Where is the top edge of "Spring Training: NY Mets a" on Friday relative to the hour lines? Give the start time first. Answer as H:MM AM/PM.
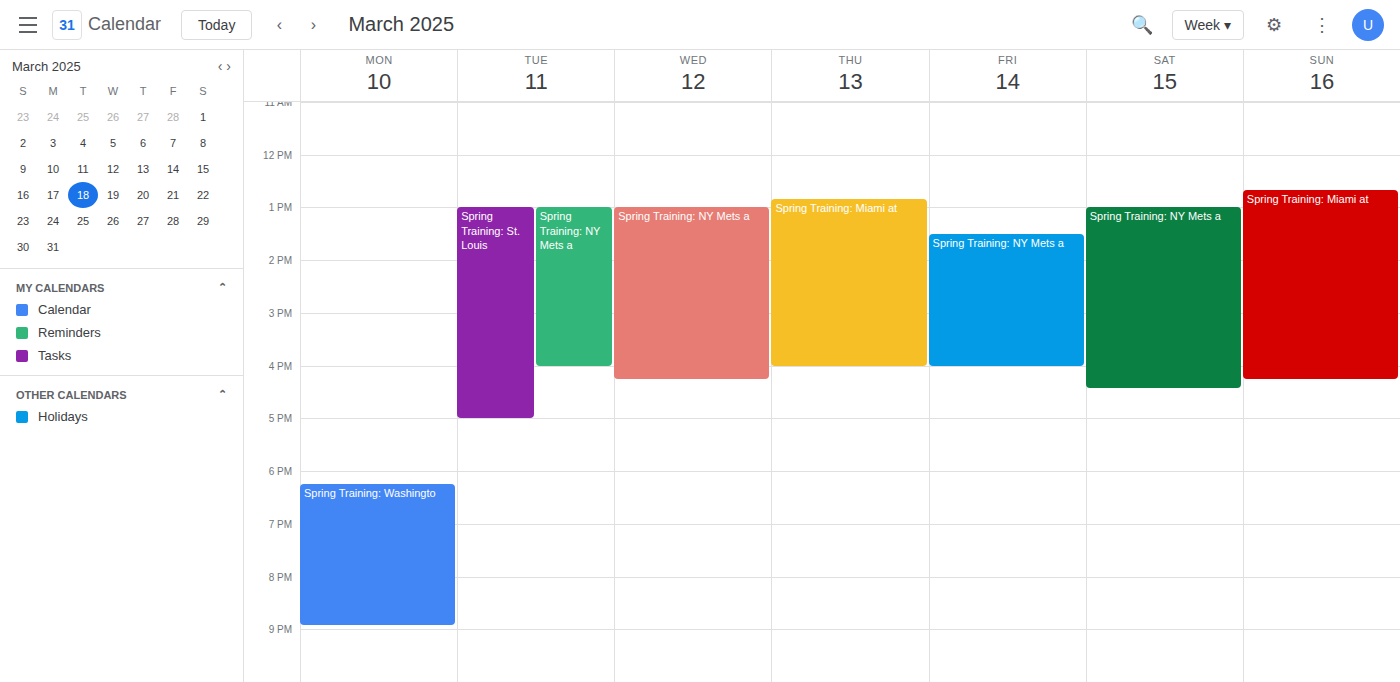
1:30 PM -- halfway between the 1 PM and 2 PM lines.